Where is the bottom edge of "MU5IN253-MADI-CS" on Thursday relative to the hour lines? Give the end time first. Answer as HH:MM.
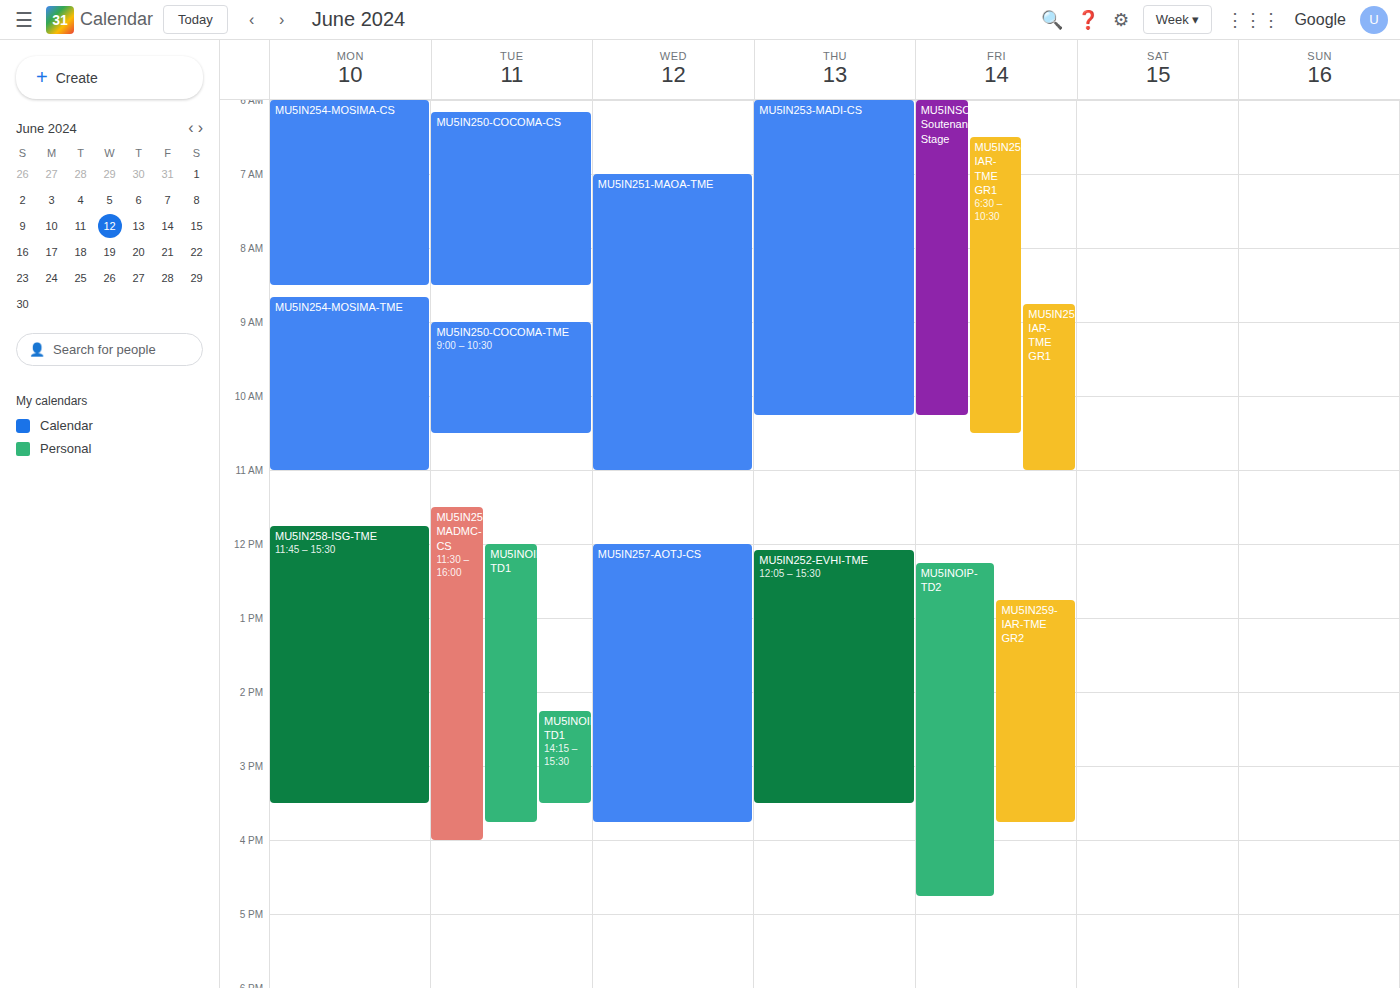
10:15 -- neither: a quarter of the way from the 10:00 line to the 11:00 line.